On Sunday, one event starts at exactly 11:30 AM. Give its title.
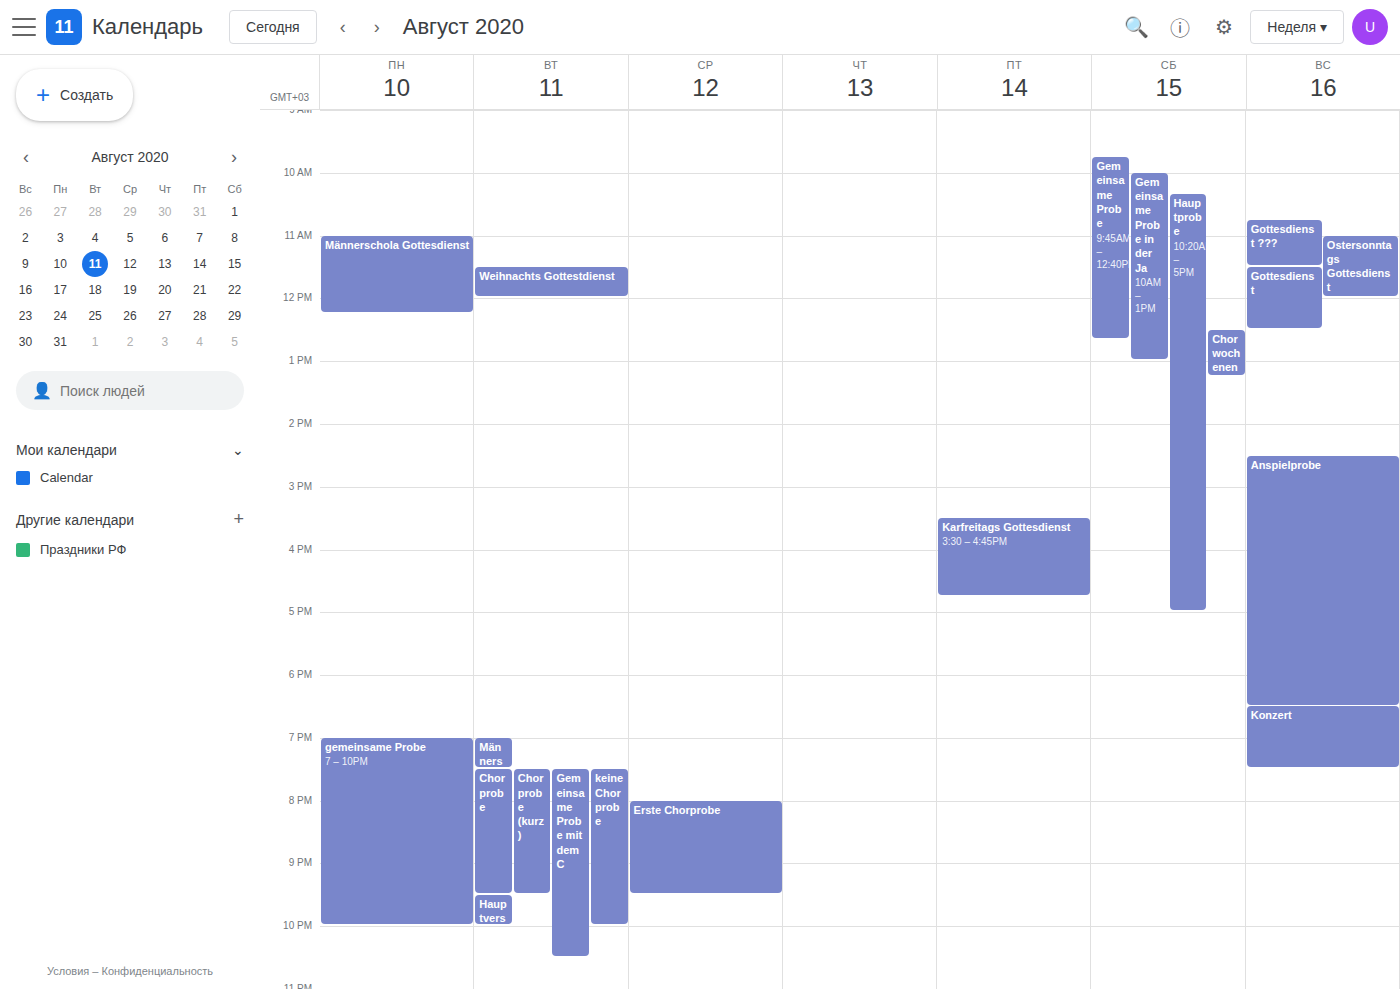
"Gottesdienst"